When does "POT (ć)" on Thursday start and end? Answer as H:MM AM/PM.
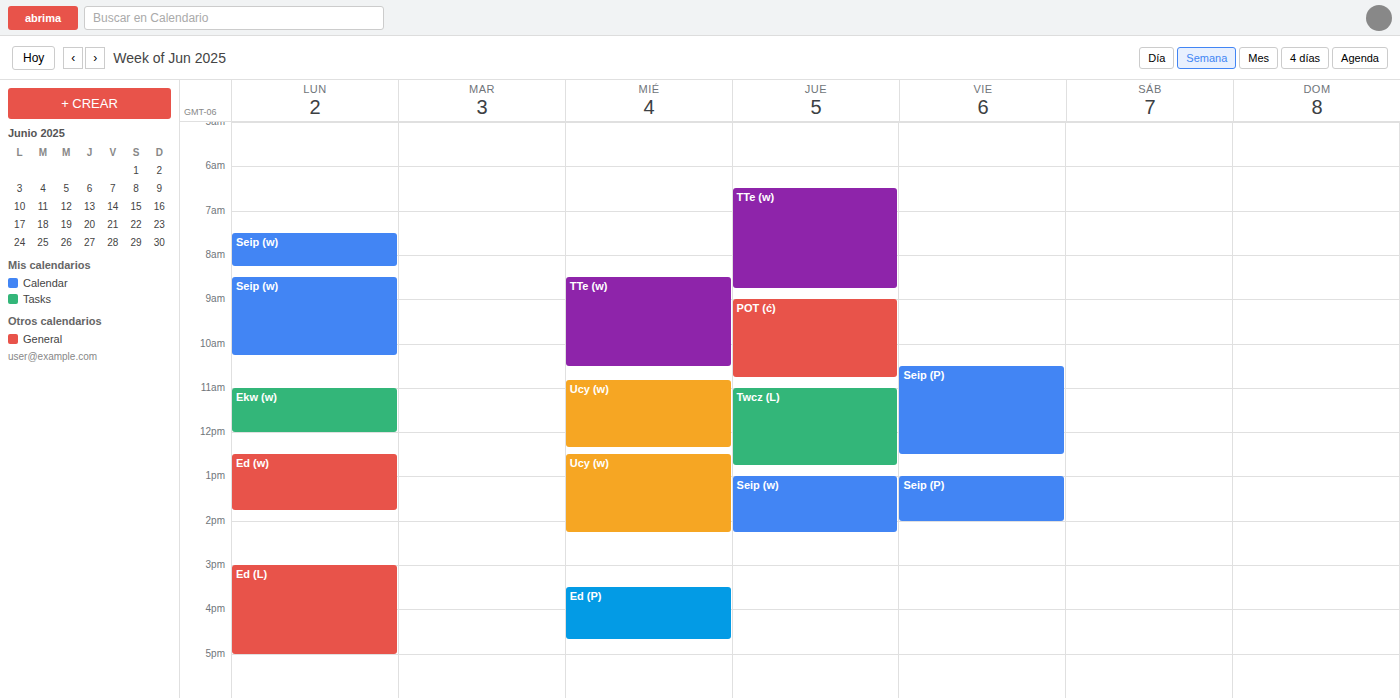
9:00 AM to 10:45 AM